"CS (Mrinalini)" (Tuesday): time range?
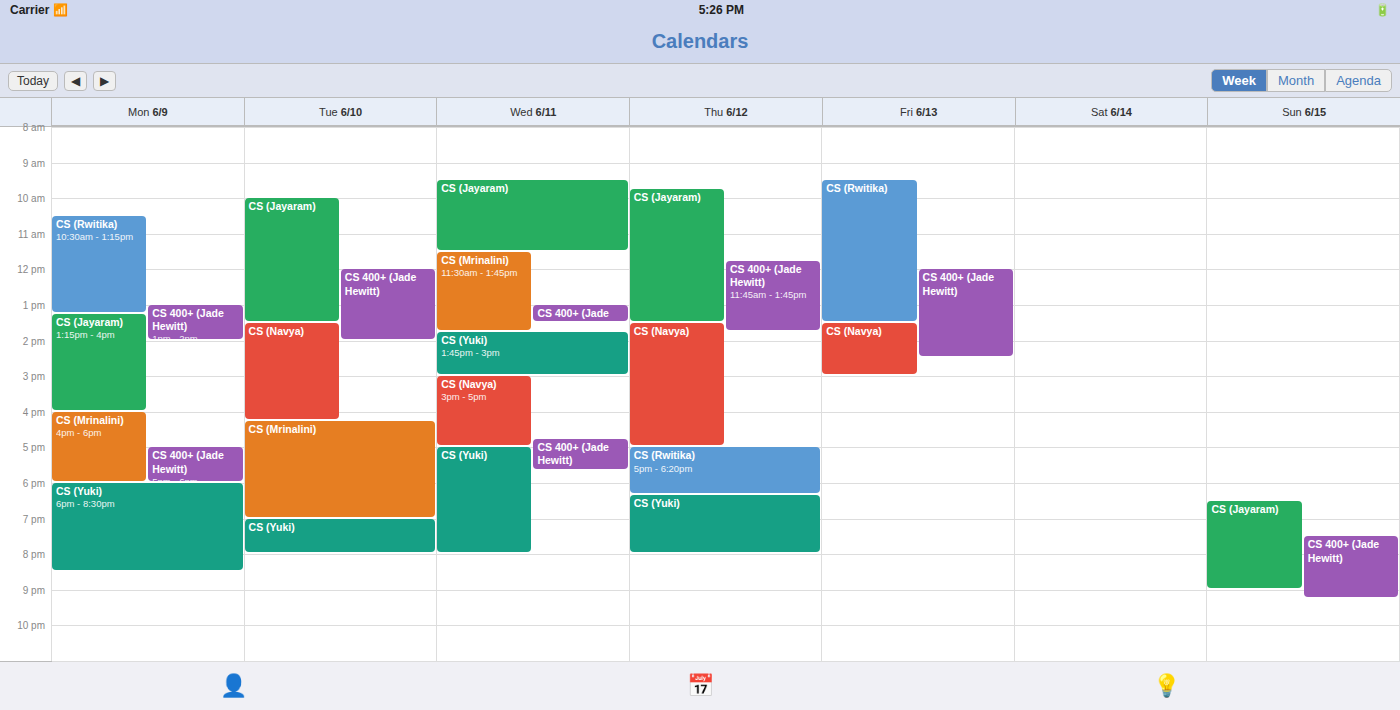
4:15 PM to 7:00 PM